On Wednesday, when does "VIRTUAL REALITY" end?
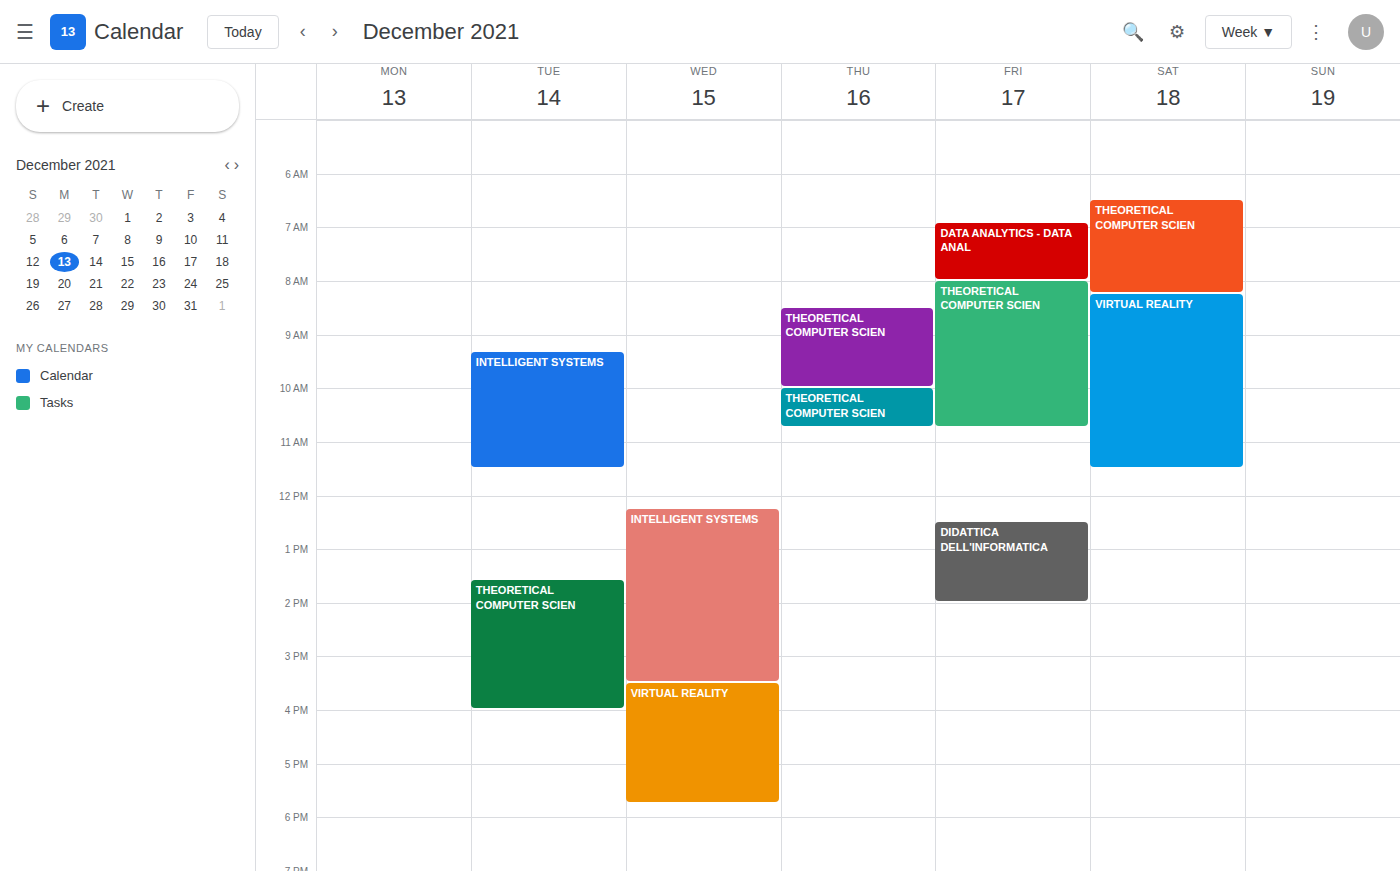
5:45 PM